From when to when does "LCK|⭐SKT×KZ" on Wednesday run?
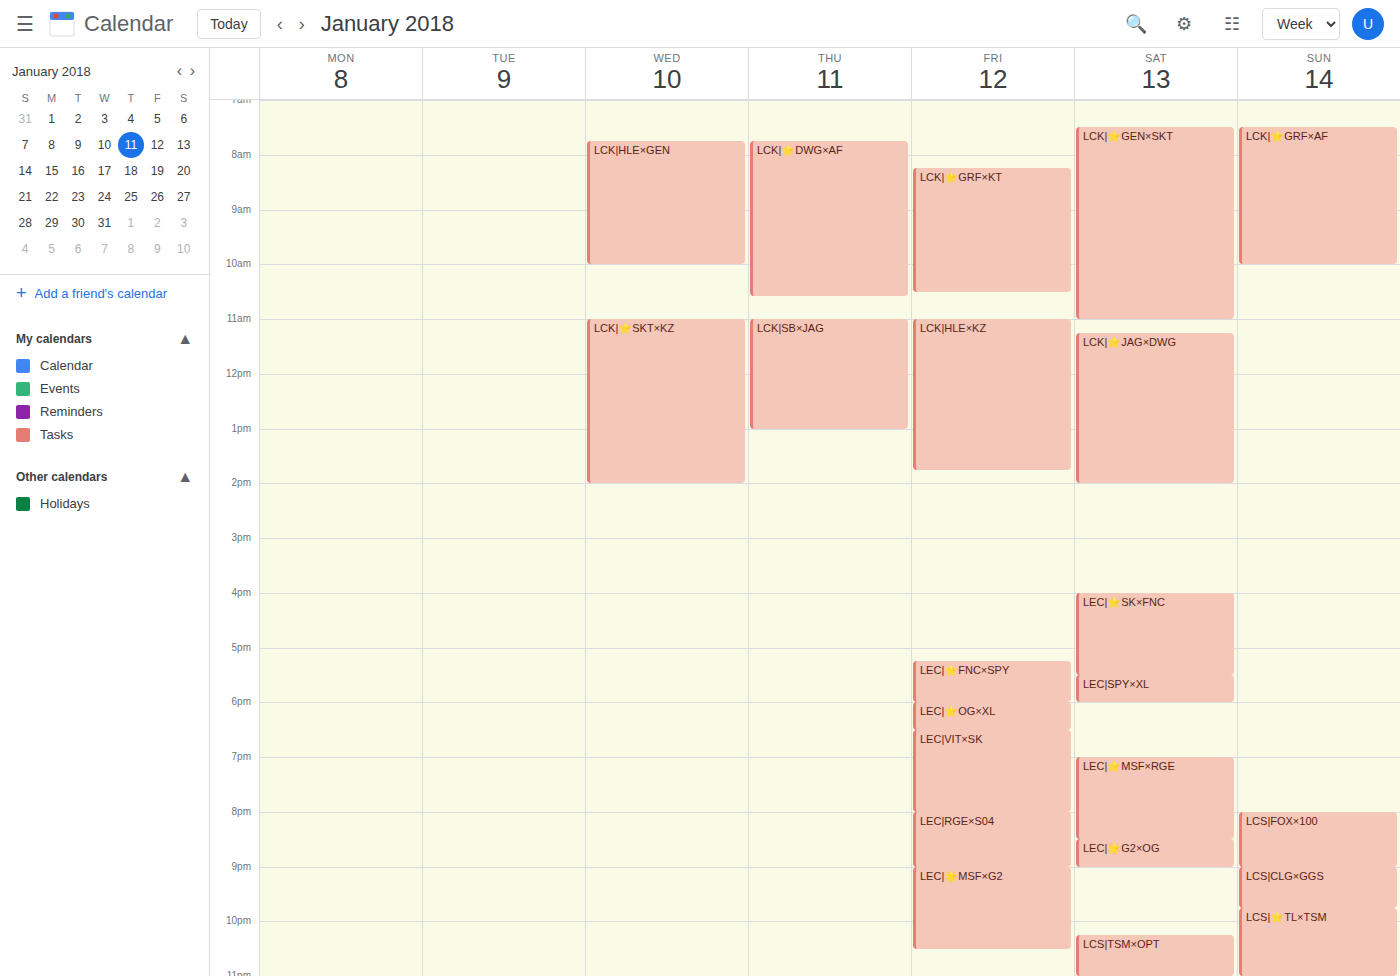
11:00 AM to 2:00 PM